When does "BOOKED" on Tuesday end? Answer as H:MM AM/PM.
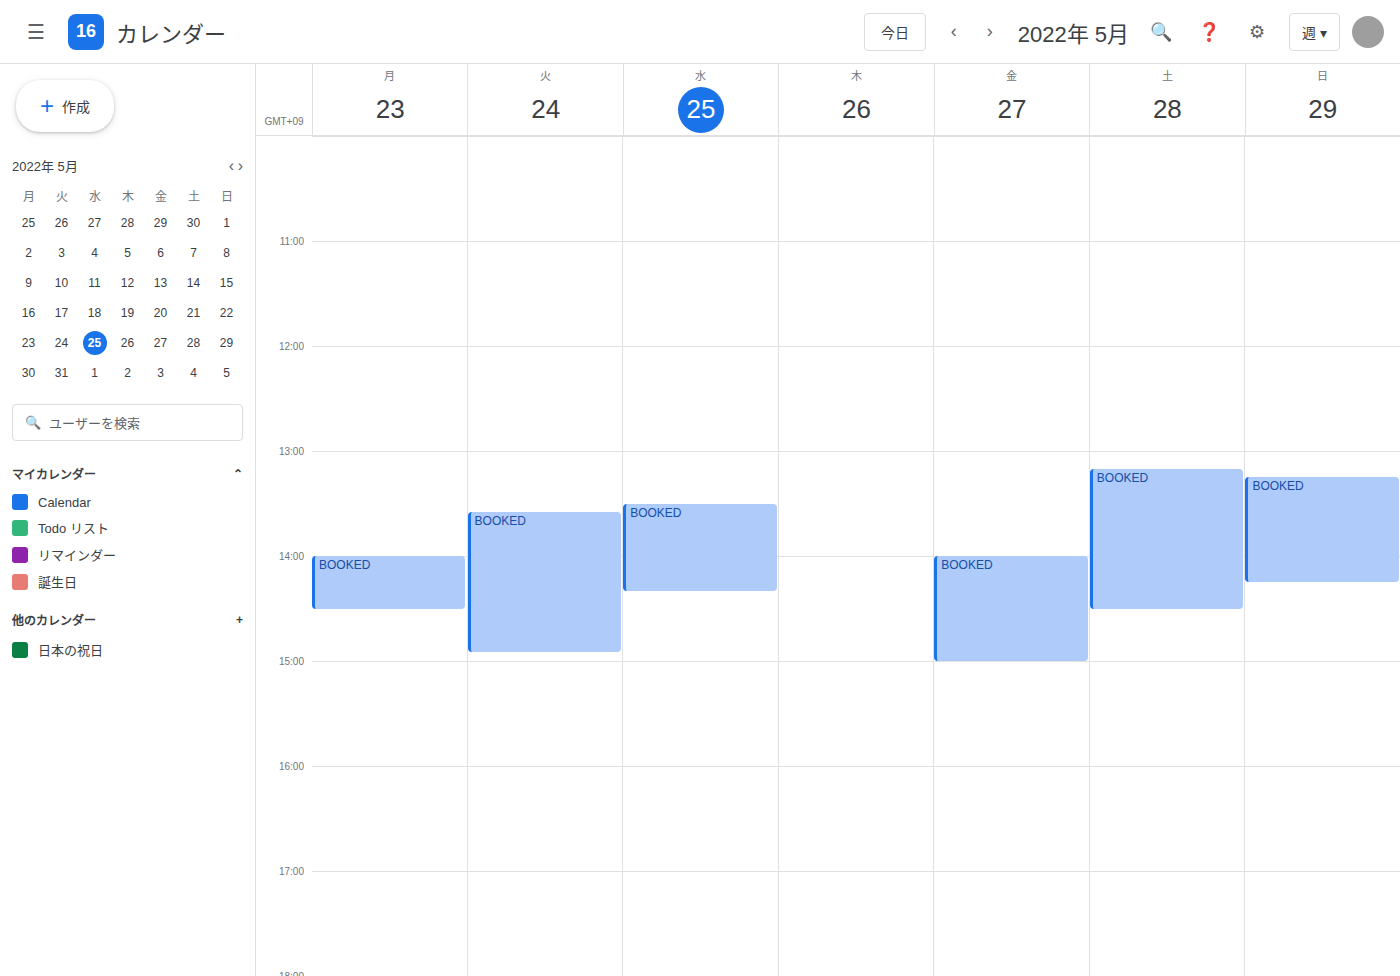
2:55 PM